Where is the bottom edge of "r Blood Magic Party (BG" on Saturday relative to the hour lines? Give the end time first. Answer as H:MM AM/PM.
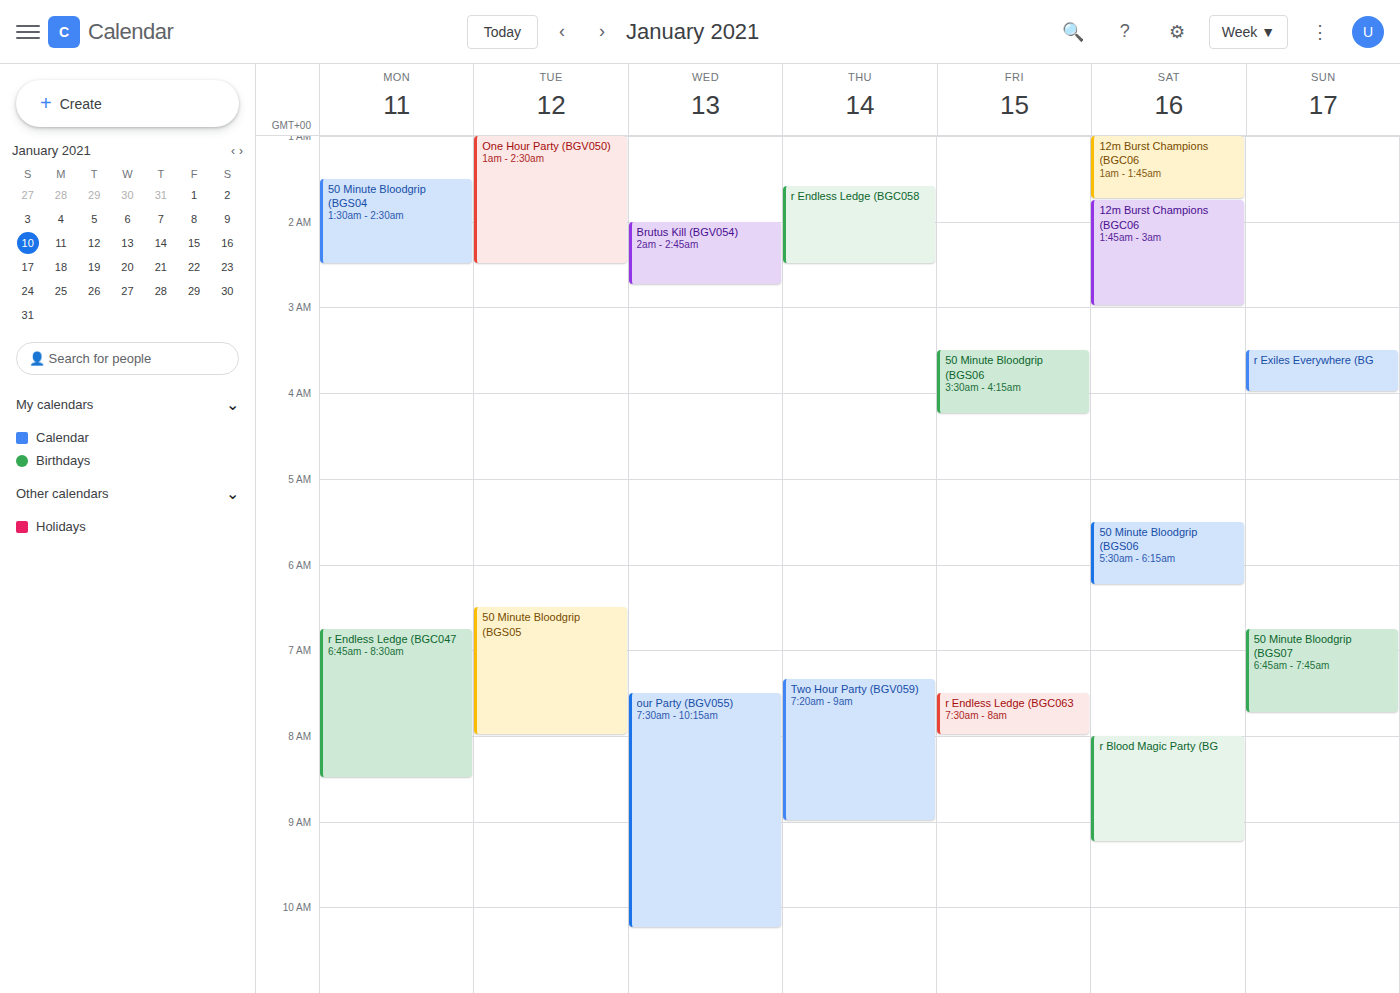
9:15 AM -- neither: a quarter of the way from the 9 AM line to the 10 AM line.